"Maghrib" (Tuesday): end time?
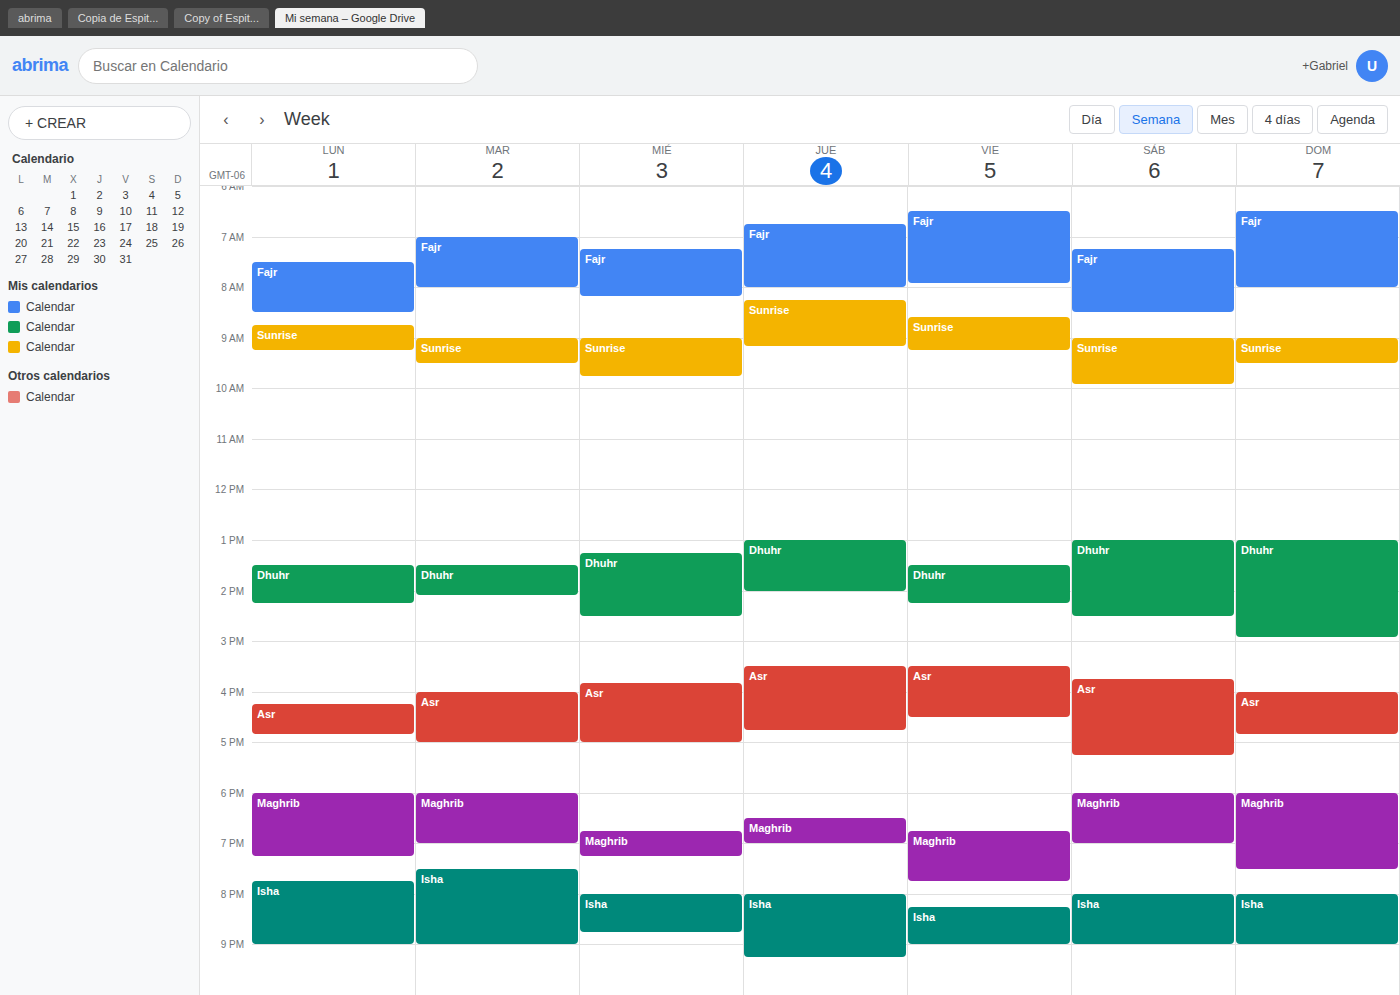
7:00 PM